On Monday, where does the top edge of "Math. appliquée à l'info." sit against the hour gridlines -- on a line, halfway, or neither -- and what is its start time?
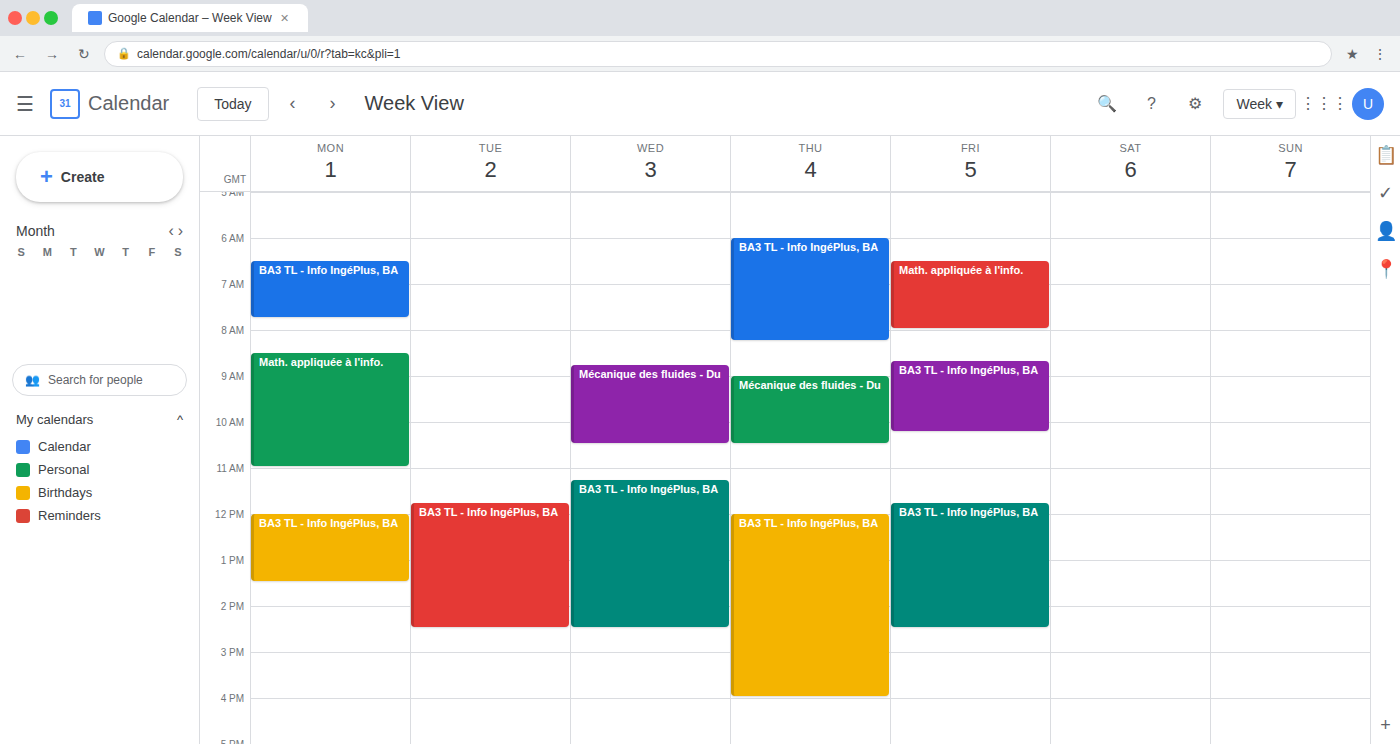
8:30 AM -- halfway between the 8 AM and 9 AM lines.